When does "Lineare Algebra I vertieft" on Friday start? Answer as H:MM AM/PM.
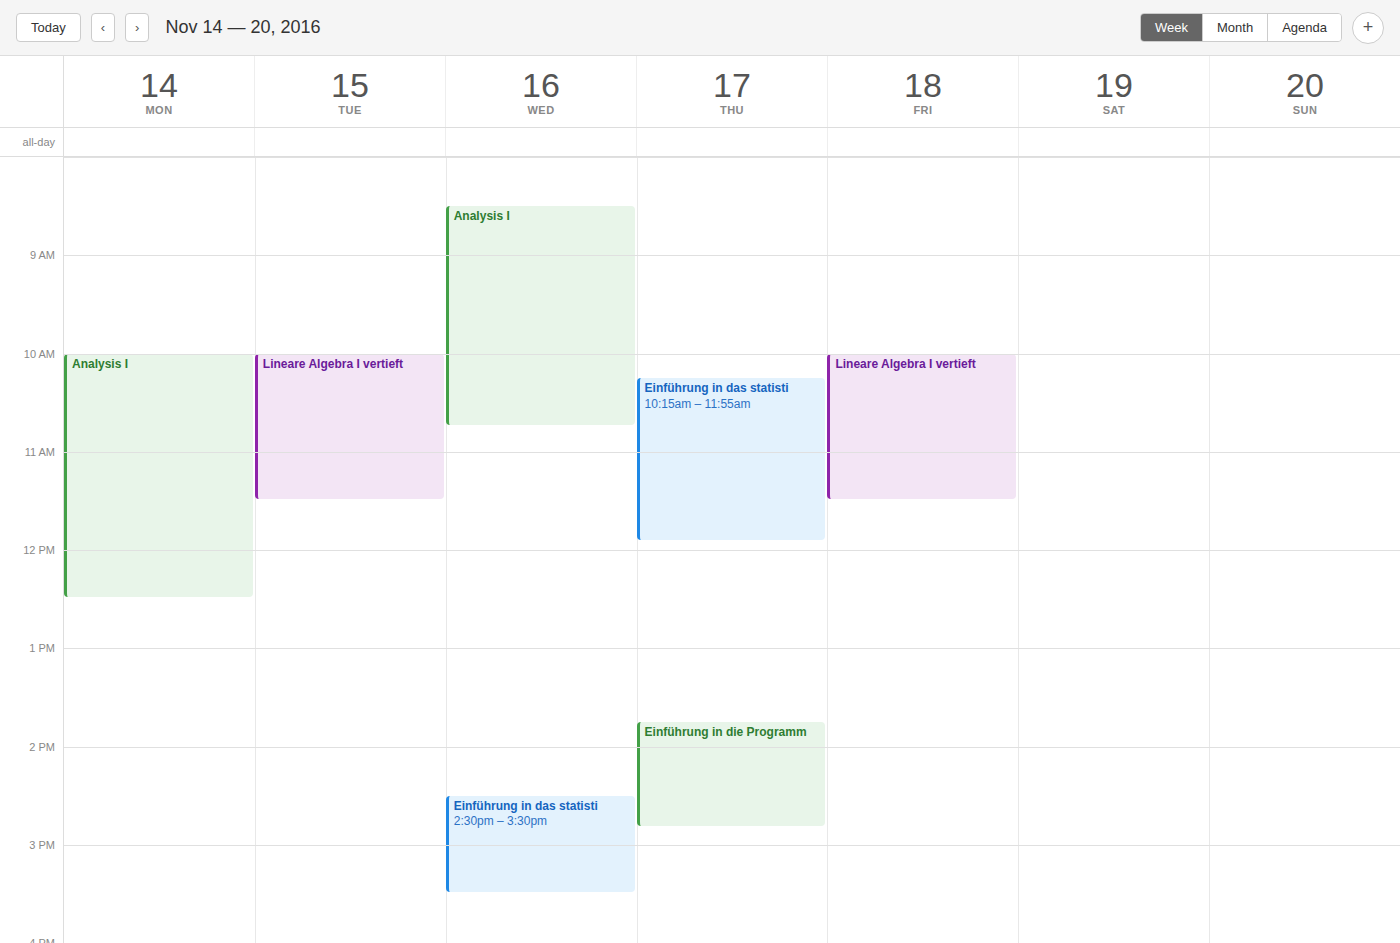
10:00 AM